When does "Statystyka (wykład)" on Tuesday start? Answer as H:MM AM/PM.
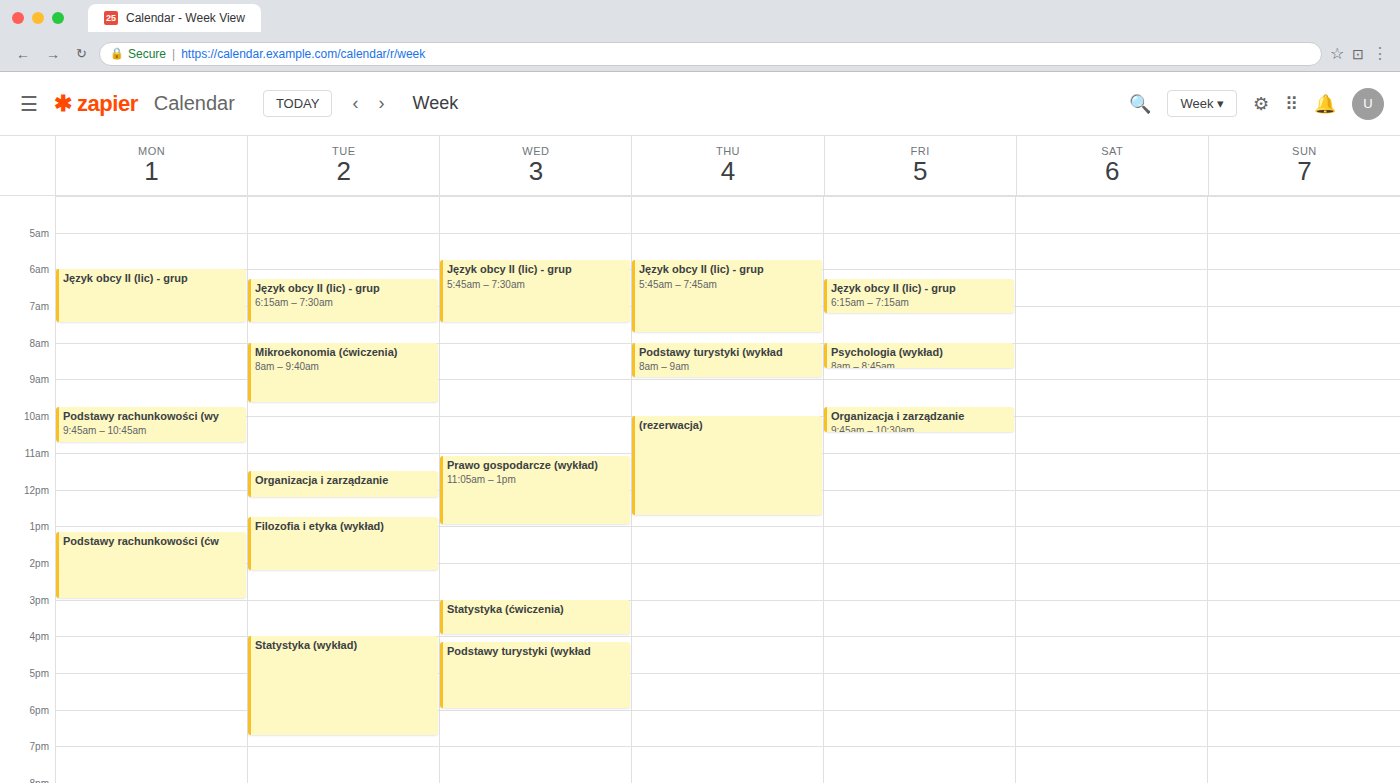
4:00 PM